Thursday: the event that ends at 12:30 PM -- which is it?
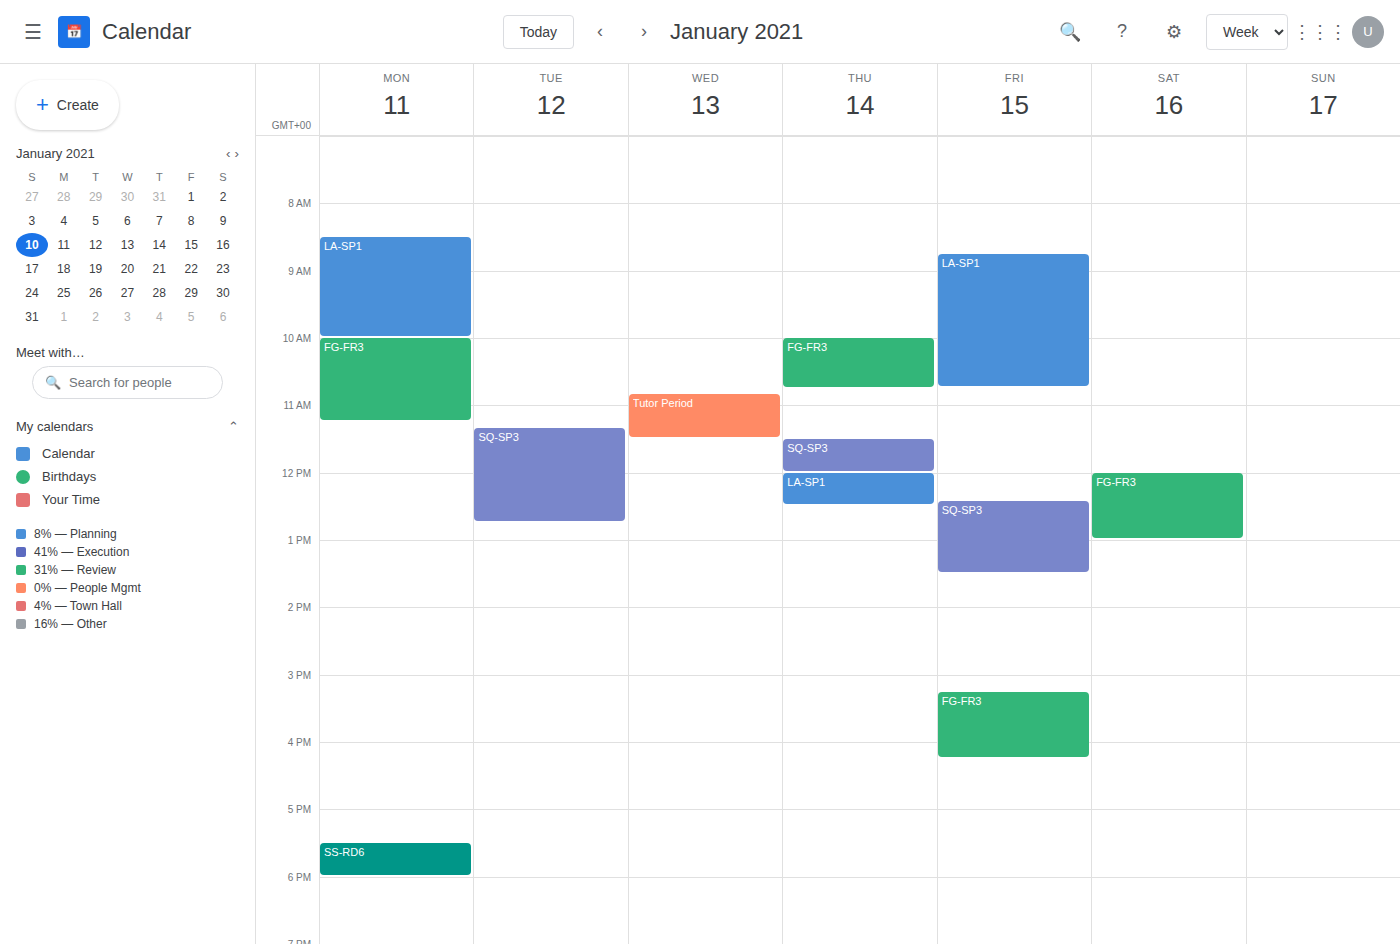
"LA-SP1"